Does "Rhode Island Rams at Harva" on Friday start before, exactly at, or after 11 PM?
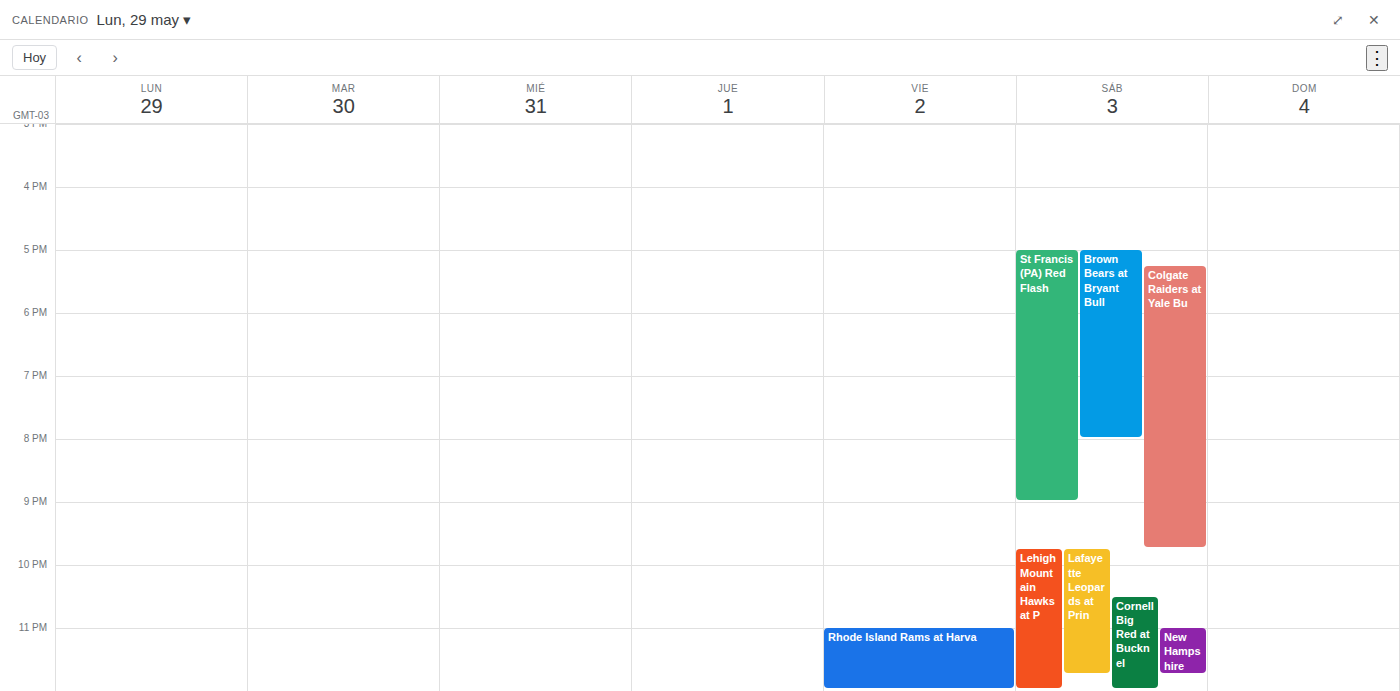
11:00 PM -- exactly at 11 PM, on the 11 PM line.